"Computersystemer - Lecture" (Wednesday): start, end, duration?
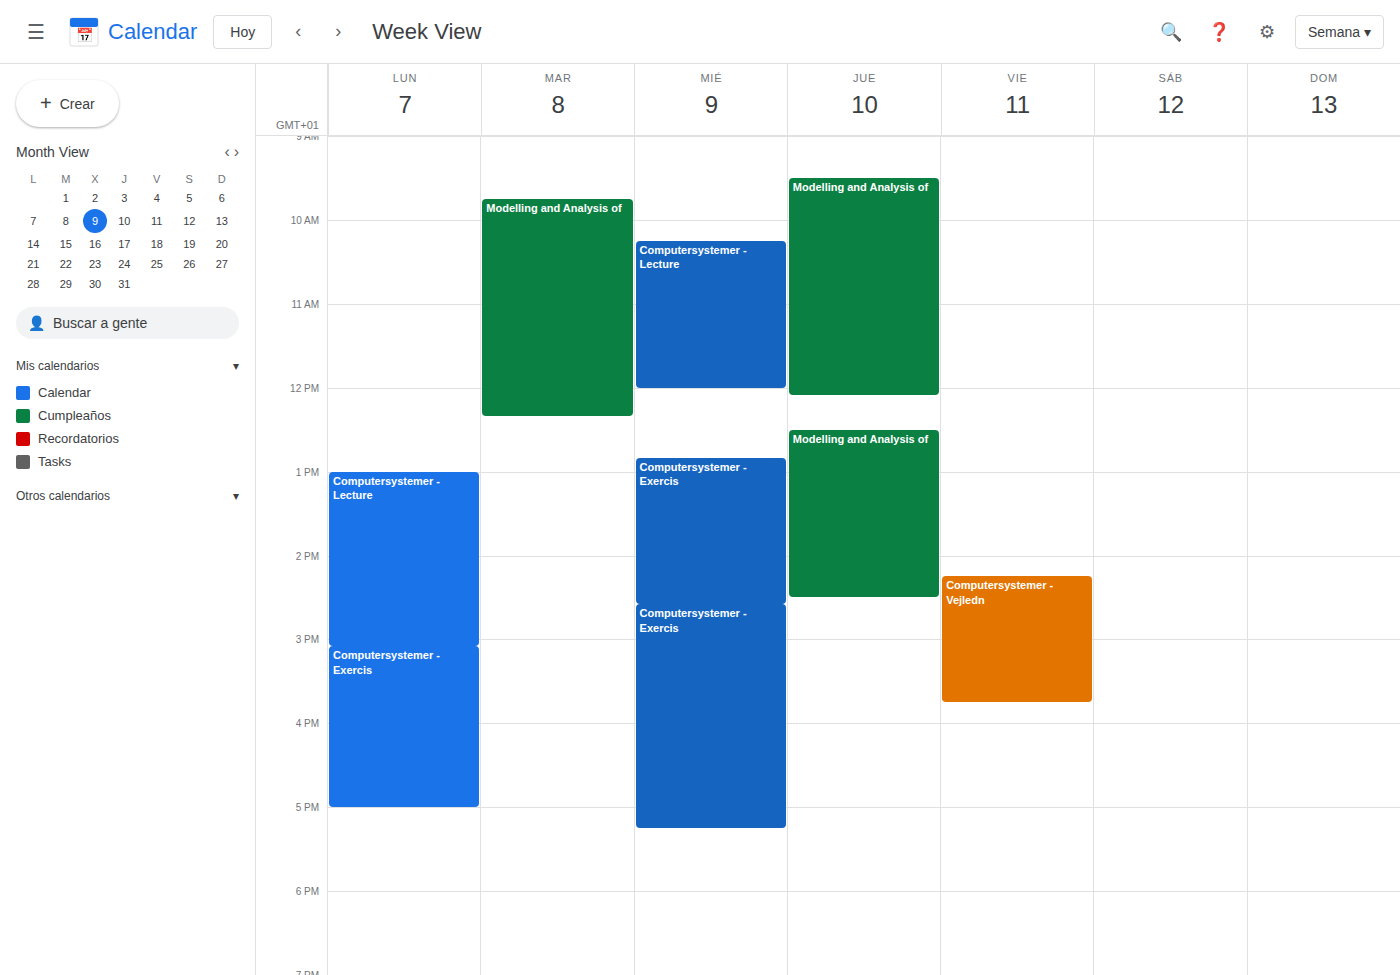
10:15 AM to 12:00 PM, 1 hour 45 minutes